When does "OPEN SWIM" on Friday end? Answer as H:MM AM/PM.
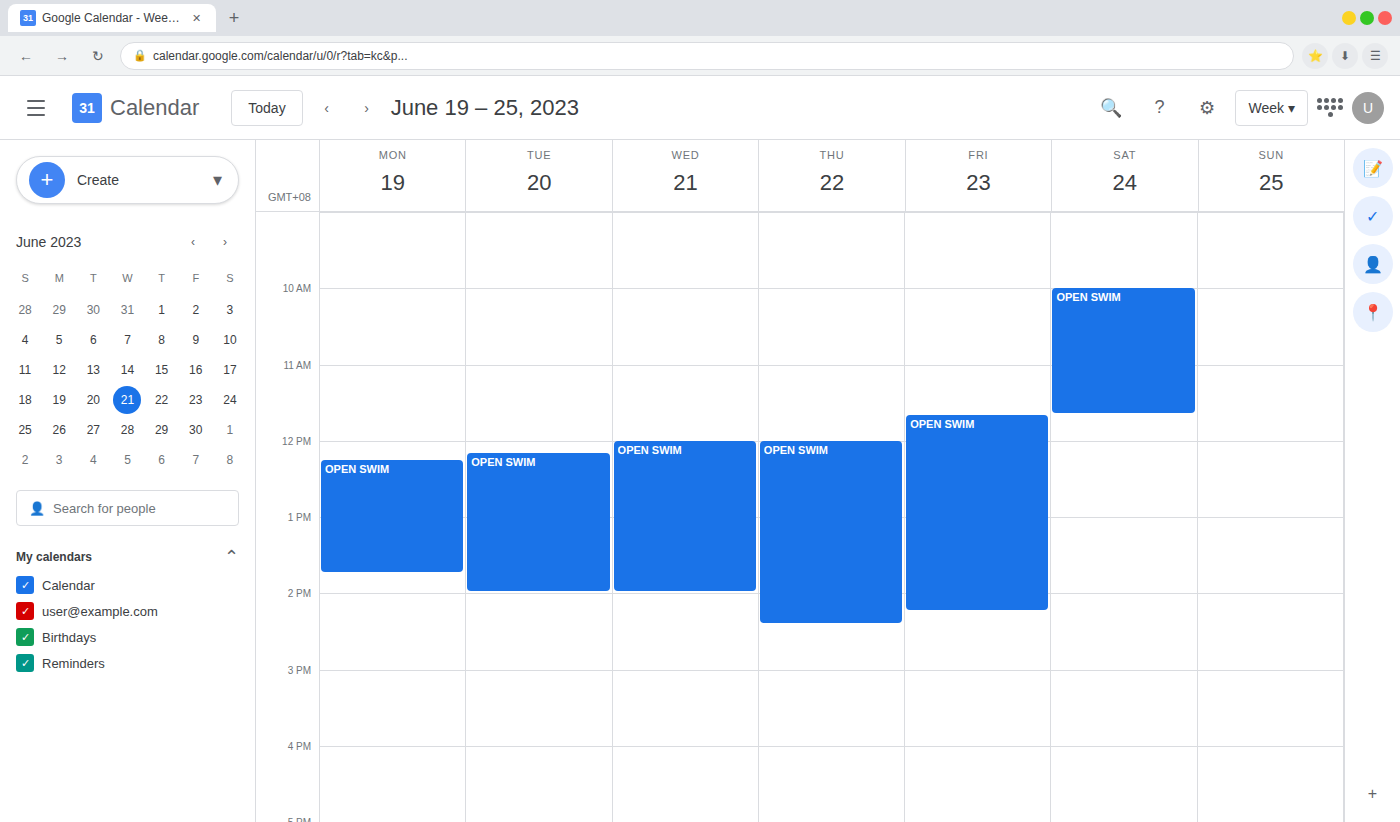
2:15 PM